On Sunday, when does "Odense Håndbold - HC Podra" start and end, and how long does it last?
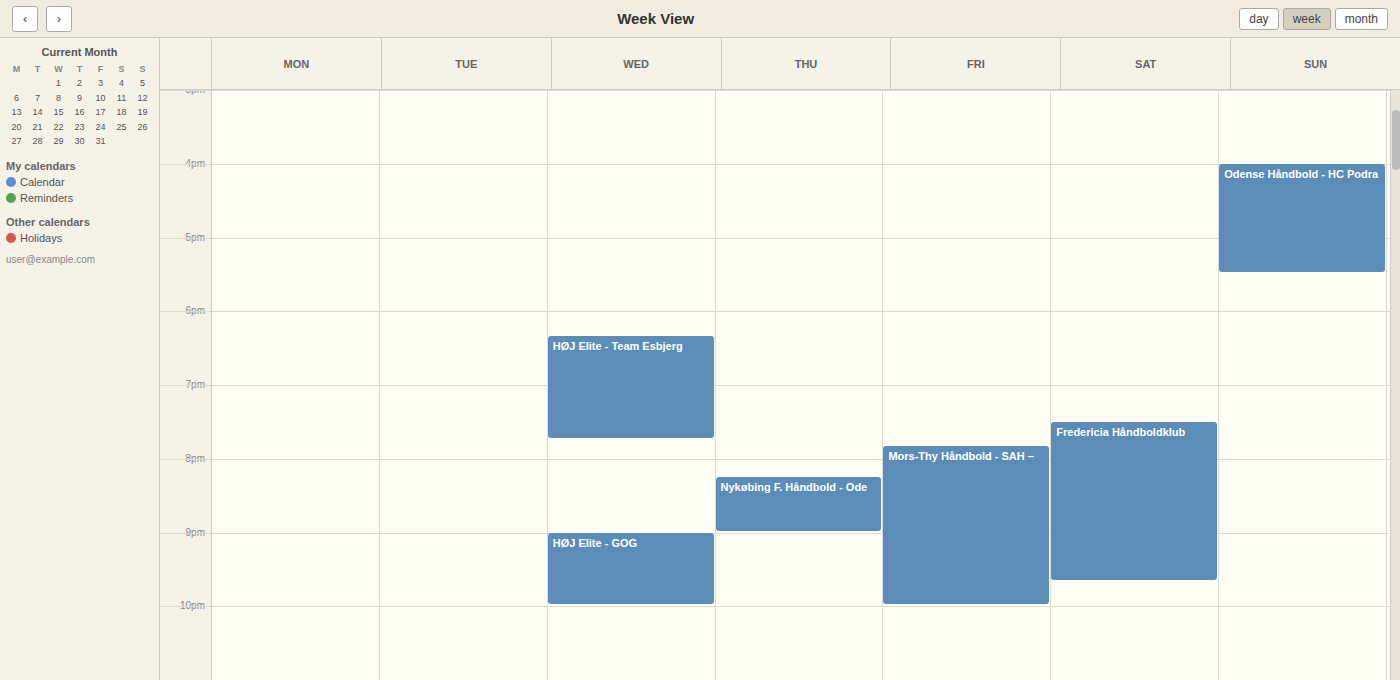
4:00 PM to 5:30 PM, 1 hour 30 minutes